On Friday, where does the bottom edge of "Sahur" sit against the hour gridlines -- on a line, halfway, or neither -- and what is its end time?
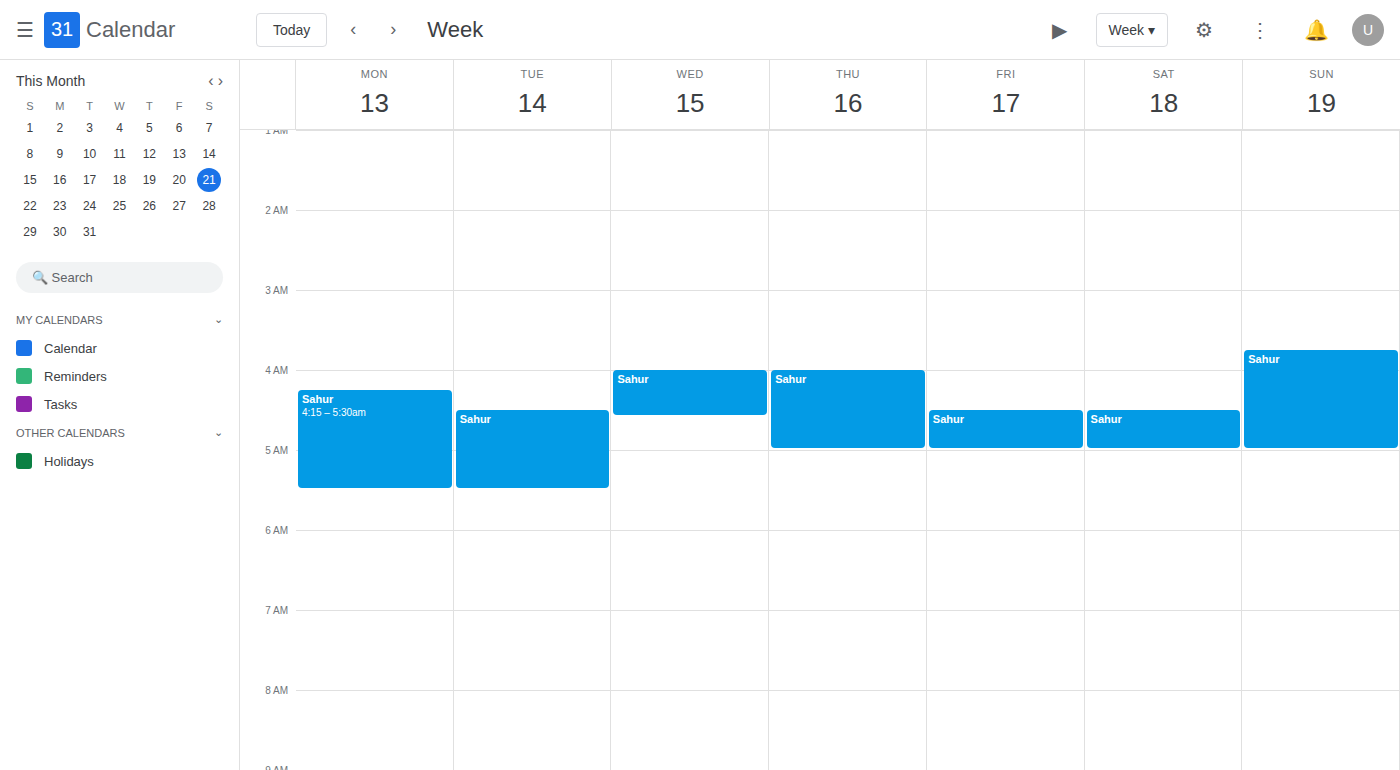
5:00 AM -- exactly on the 5 AM line.